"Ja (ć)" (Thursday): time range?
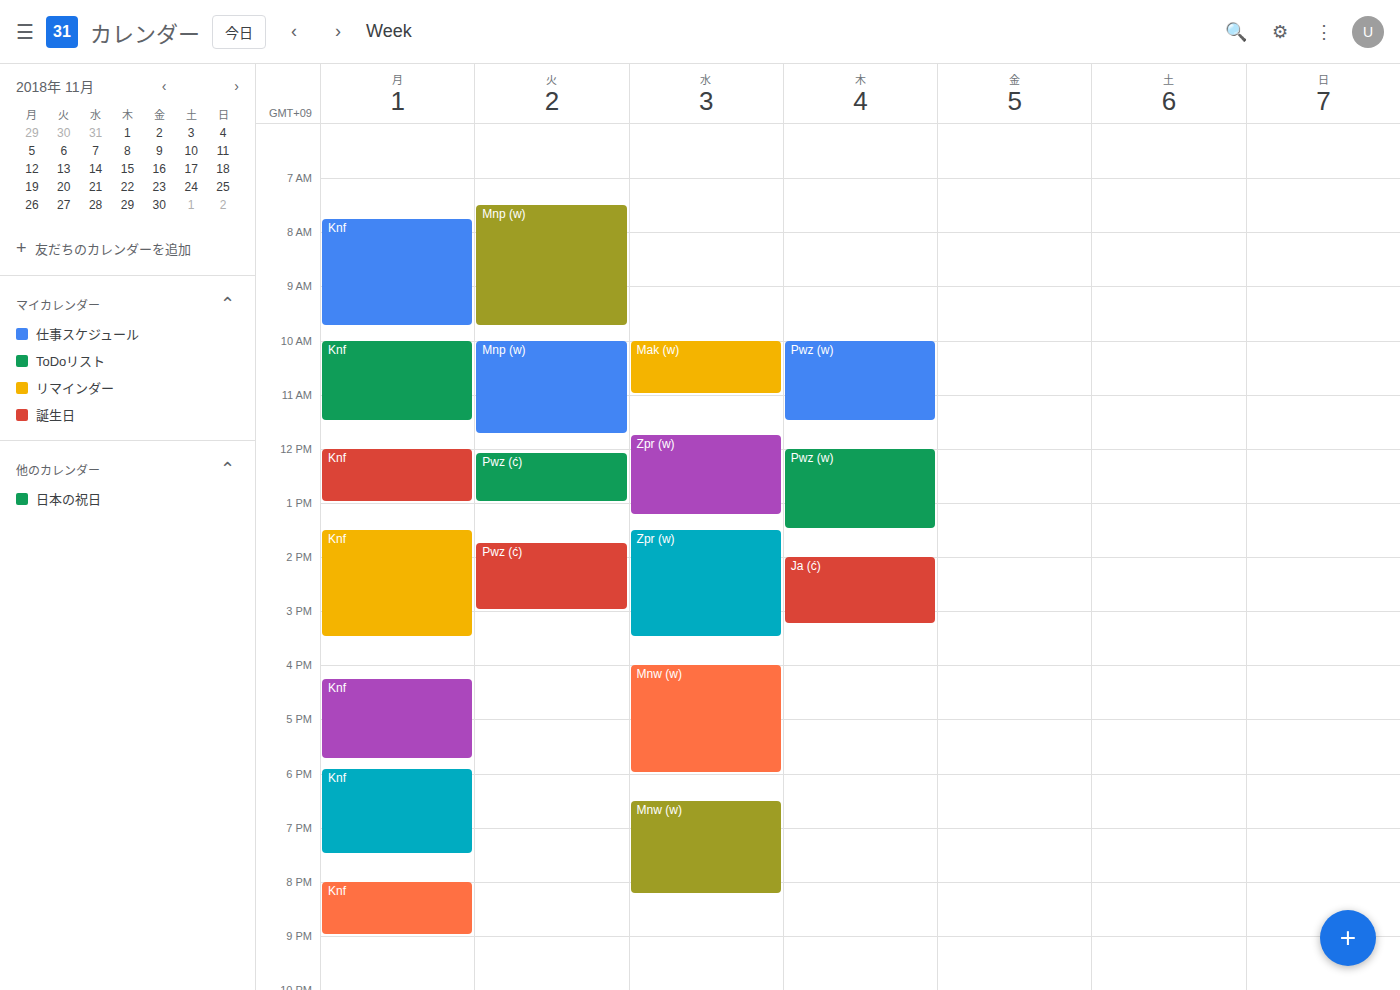
2:00 PM to 3:15 PM